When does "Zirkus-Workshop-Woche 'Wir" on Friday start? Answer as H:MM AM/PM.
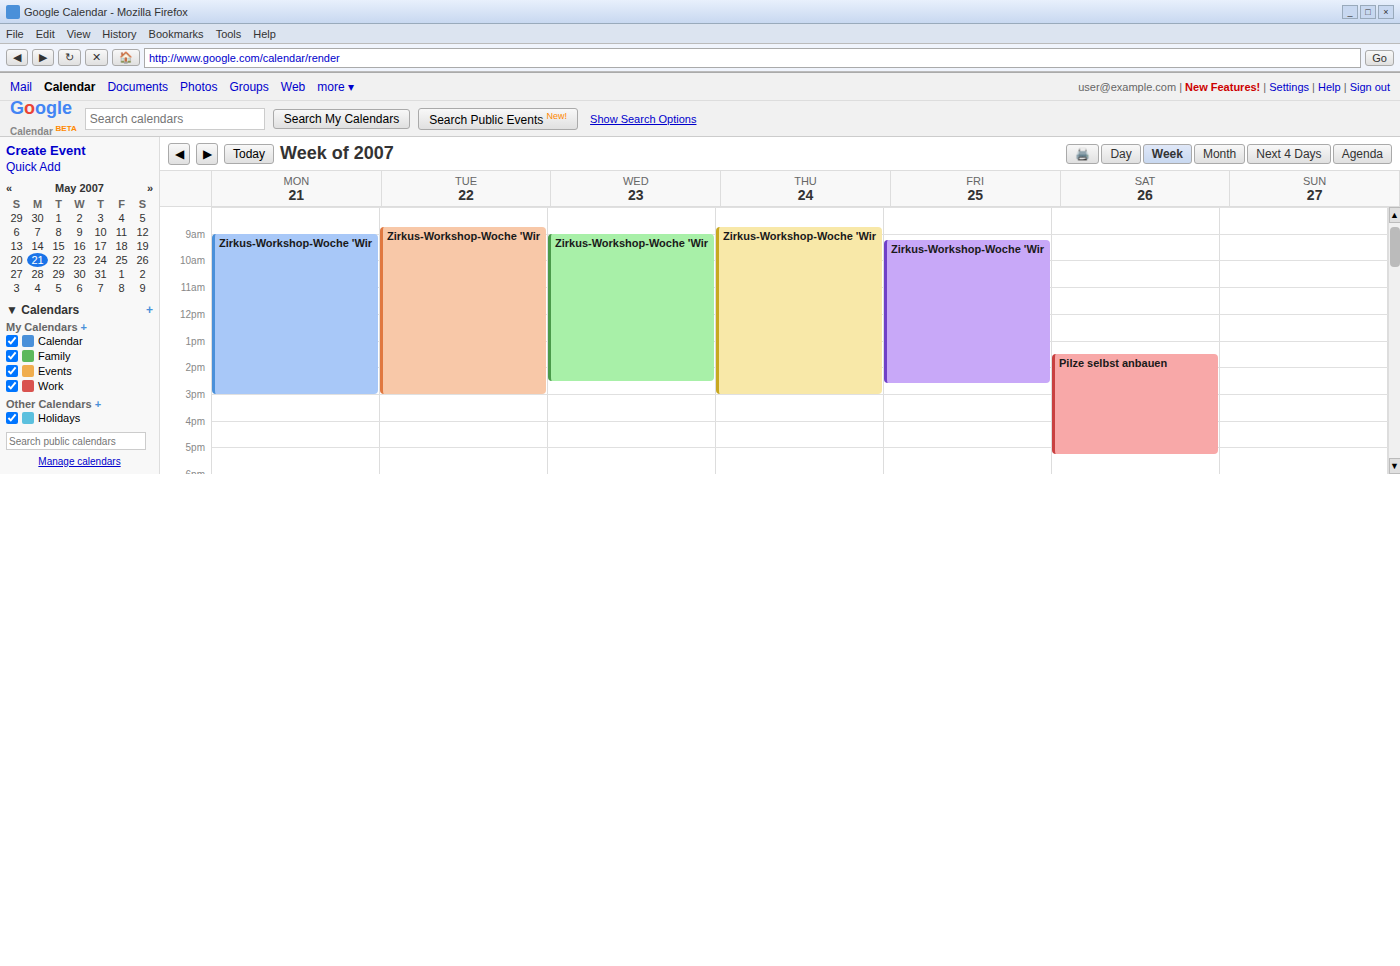
9:15 AM